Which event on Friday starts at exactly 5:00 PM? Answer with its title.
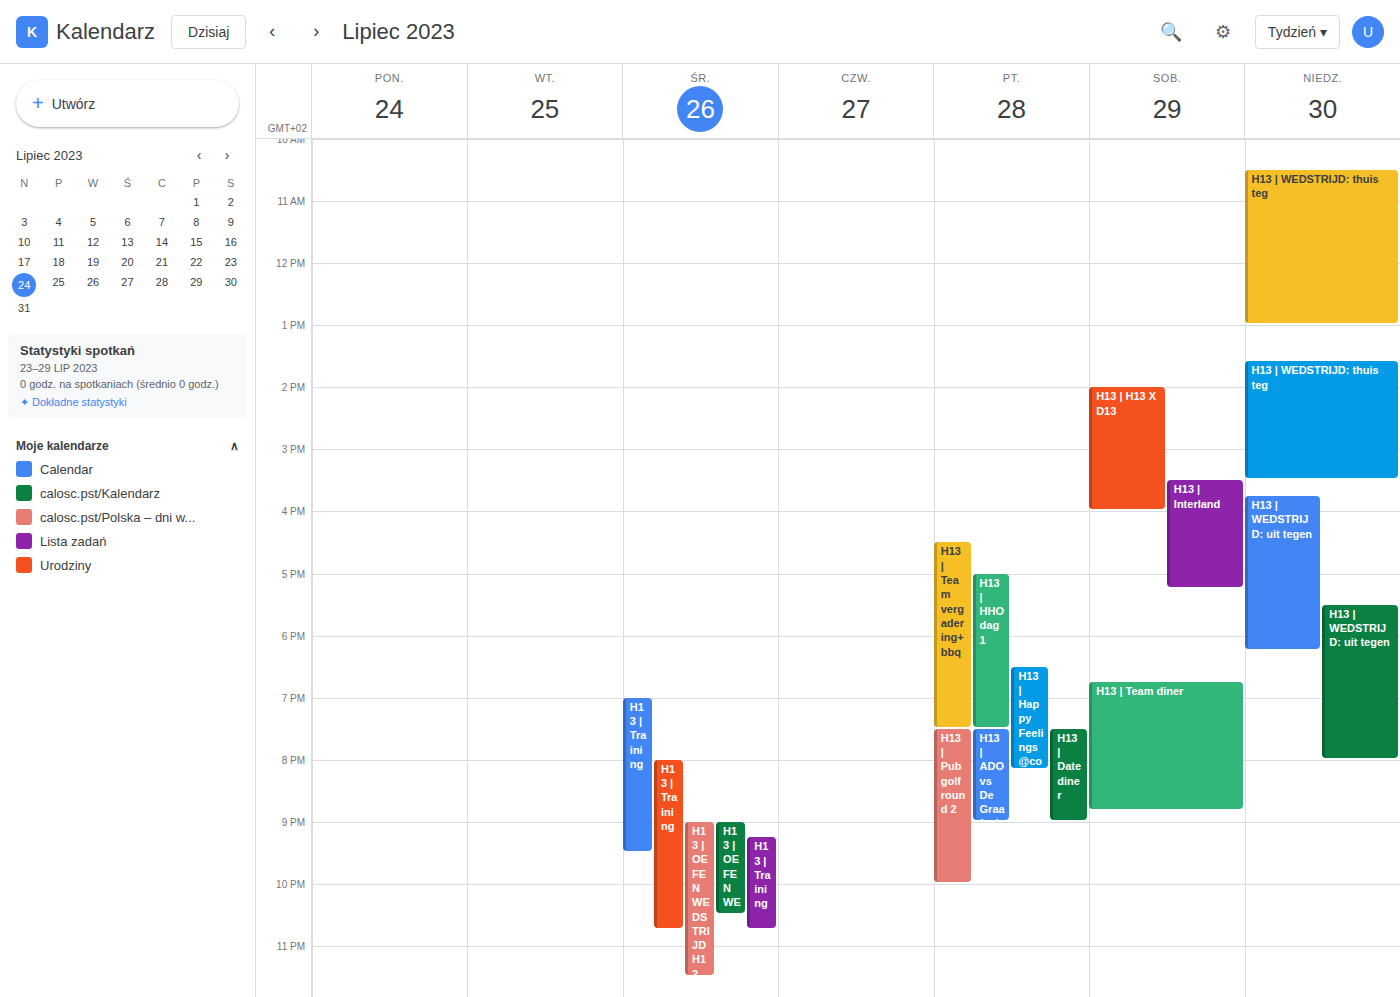
"H13 | HHO dag 1"